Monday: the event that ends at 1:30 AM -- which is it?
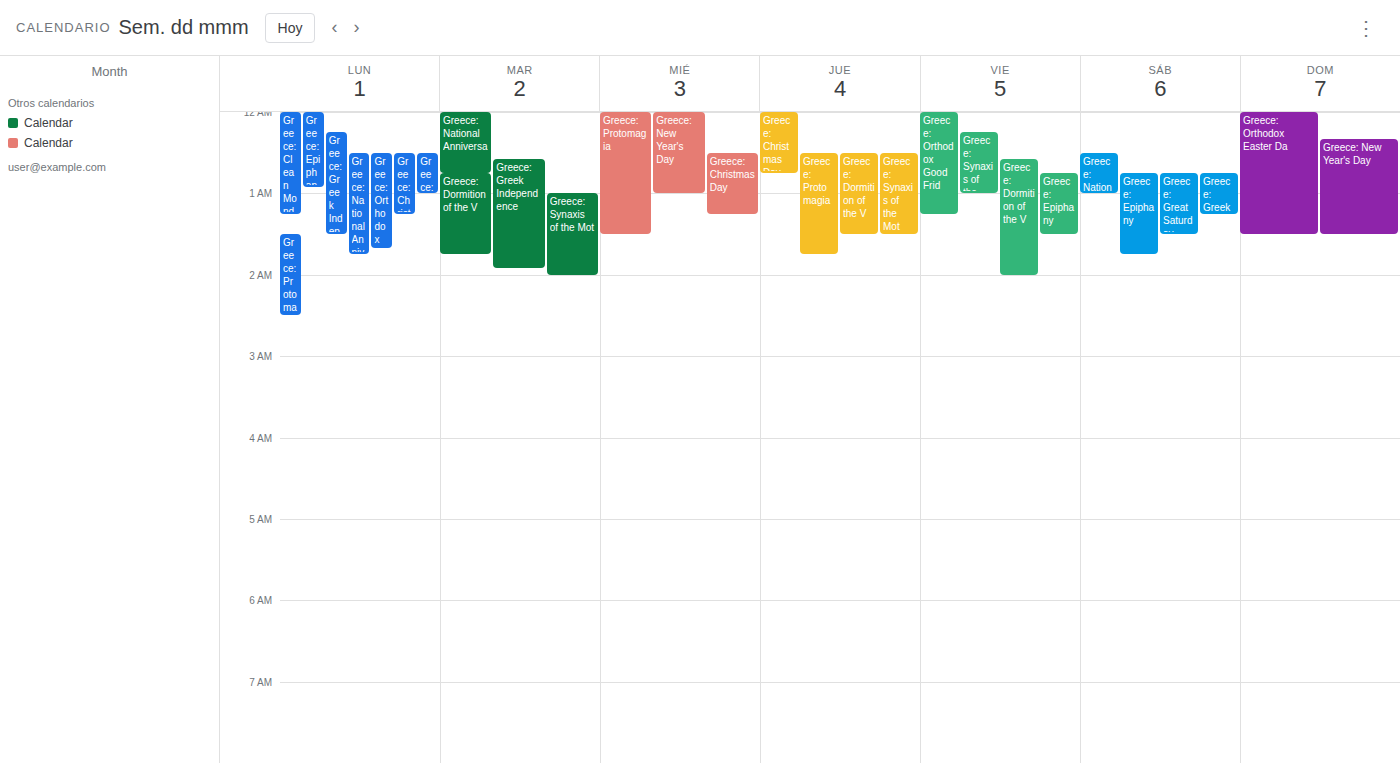
"Greece: Greek Independence"